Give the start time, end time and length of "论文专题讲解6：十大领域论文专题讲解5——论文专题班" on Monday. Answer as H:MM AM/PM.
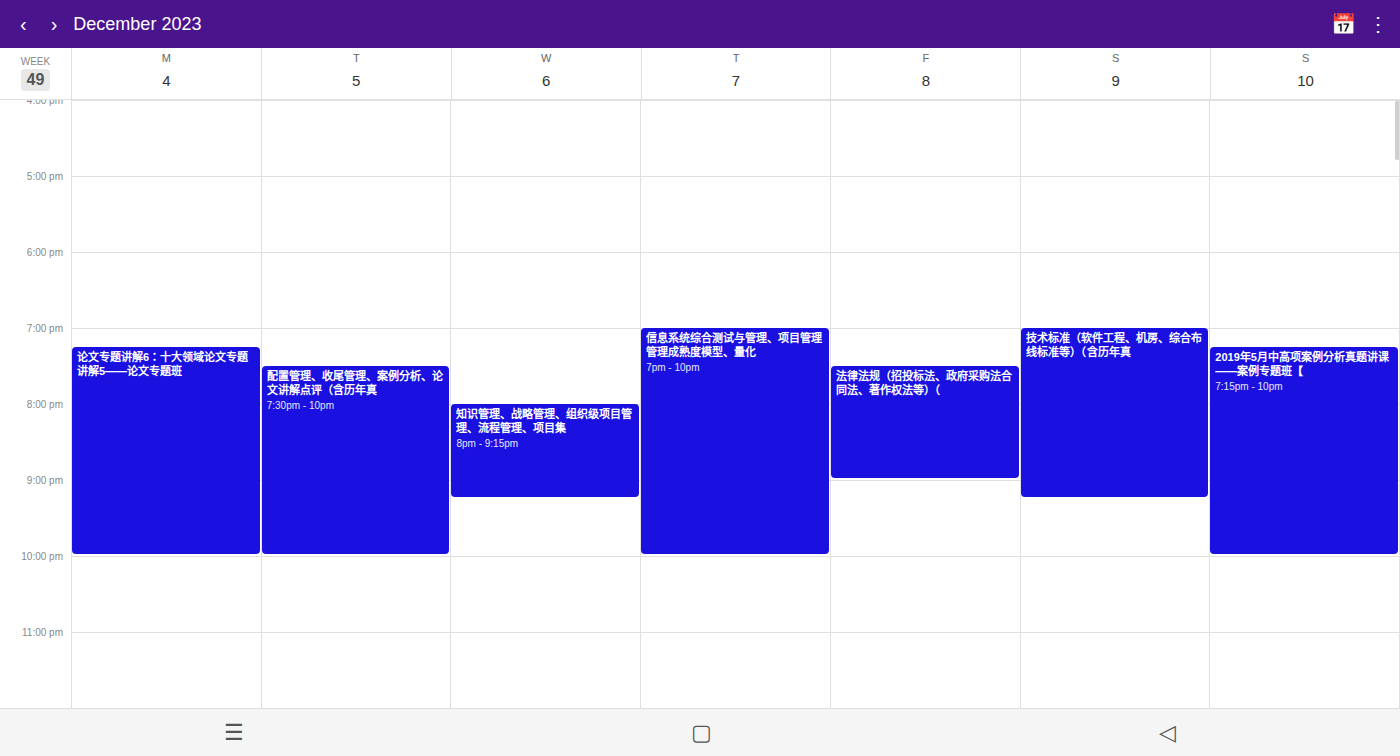
7:15 PM to 10:00 PM, 2 hours 45 minutes